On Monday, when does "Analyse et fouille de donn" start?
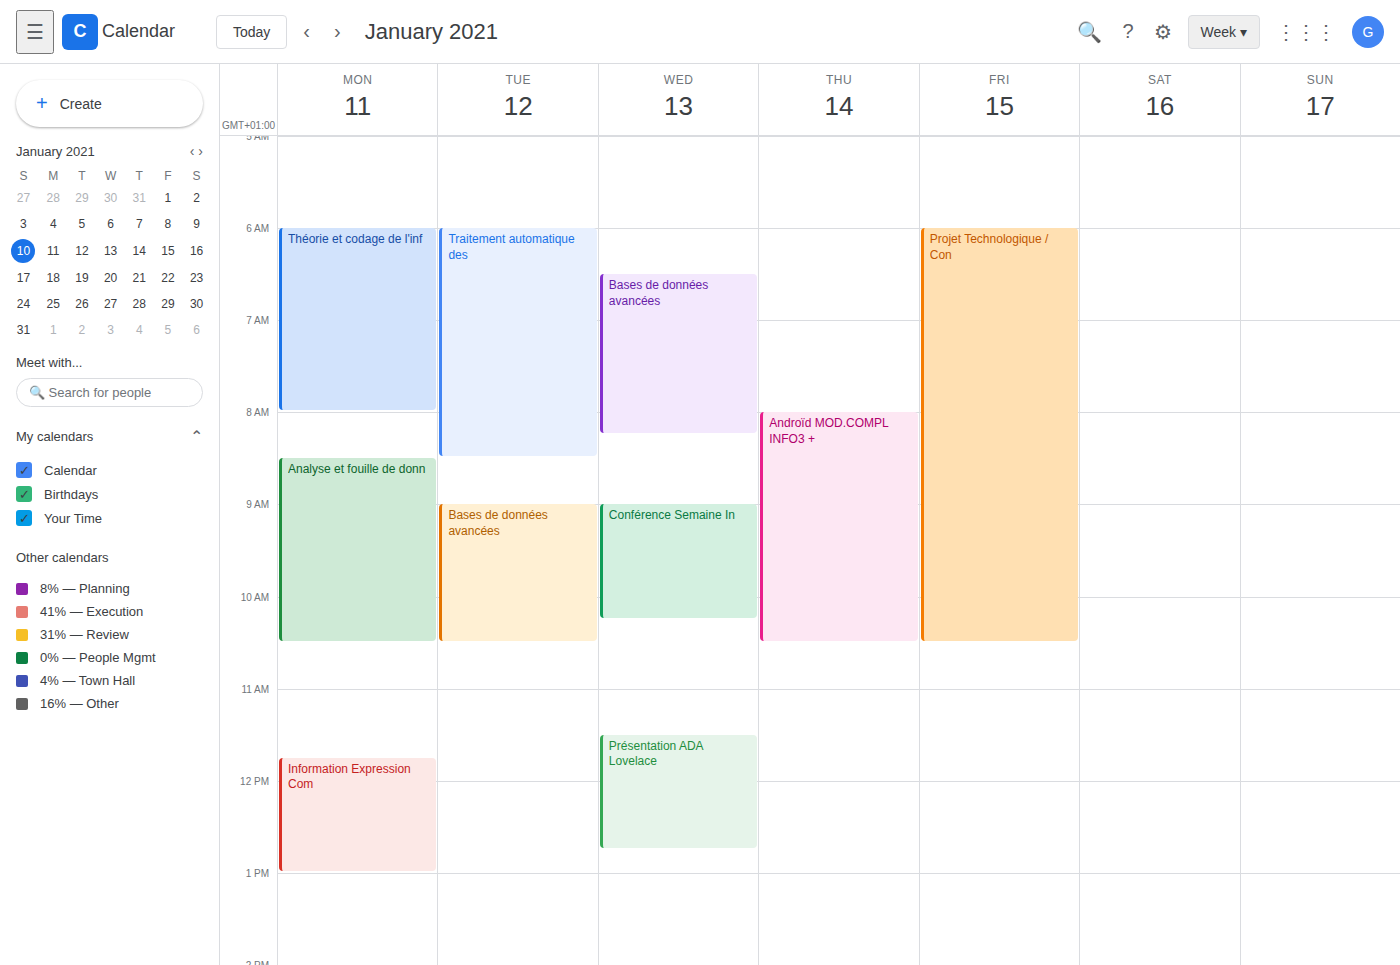
8:30 AM